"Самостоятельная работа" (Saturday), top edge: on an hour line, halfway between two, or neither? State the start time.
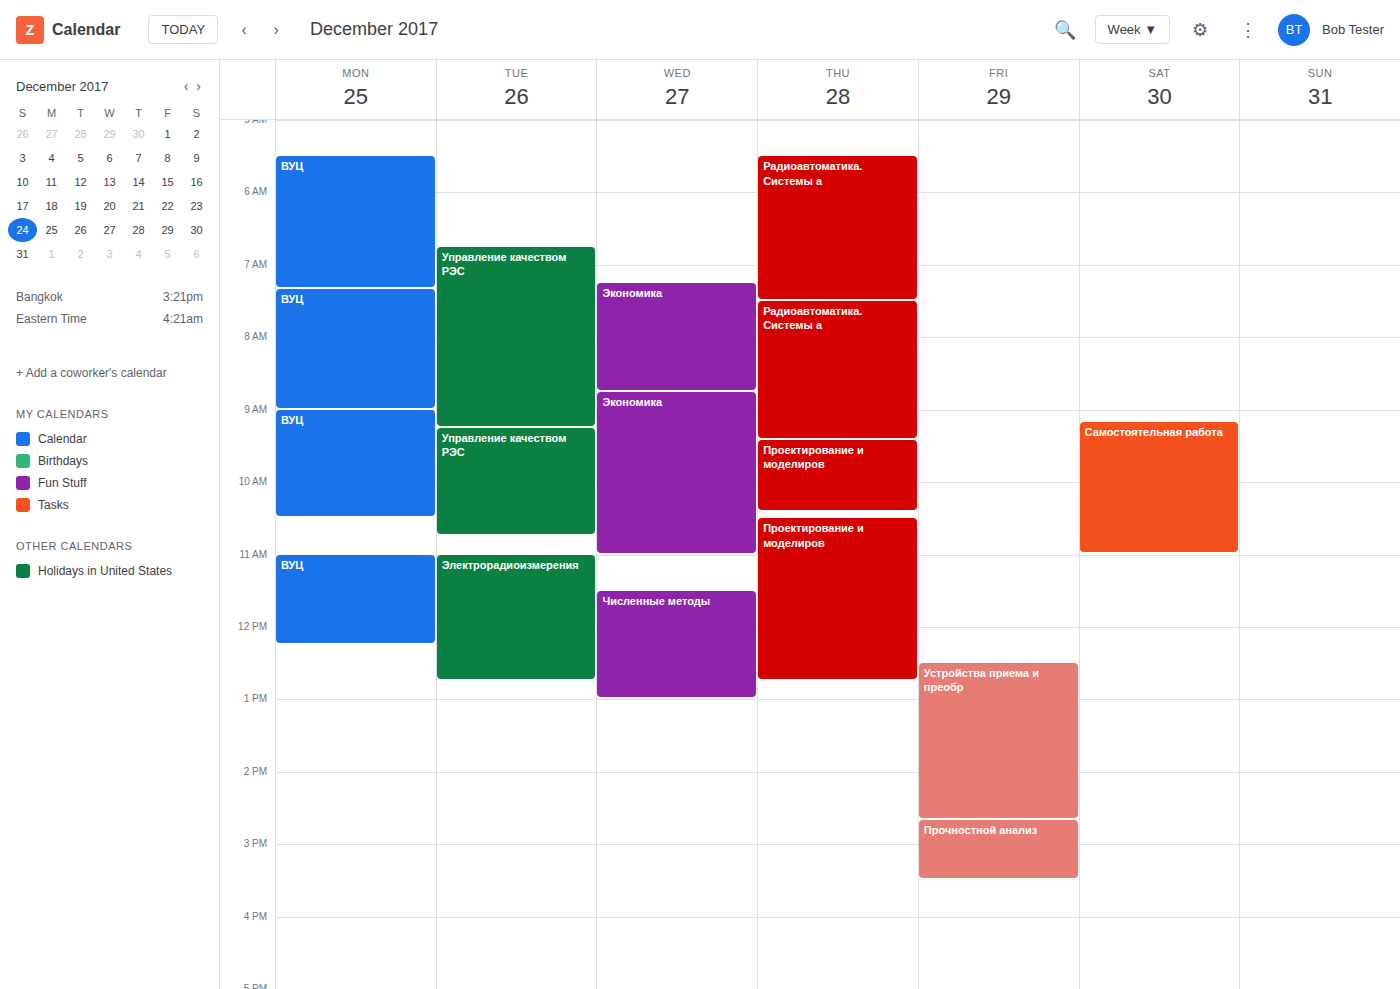
9:10 AM -- neither: 10 minutes below the 9 AM line and 50 minutes above the 10 AM line.